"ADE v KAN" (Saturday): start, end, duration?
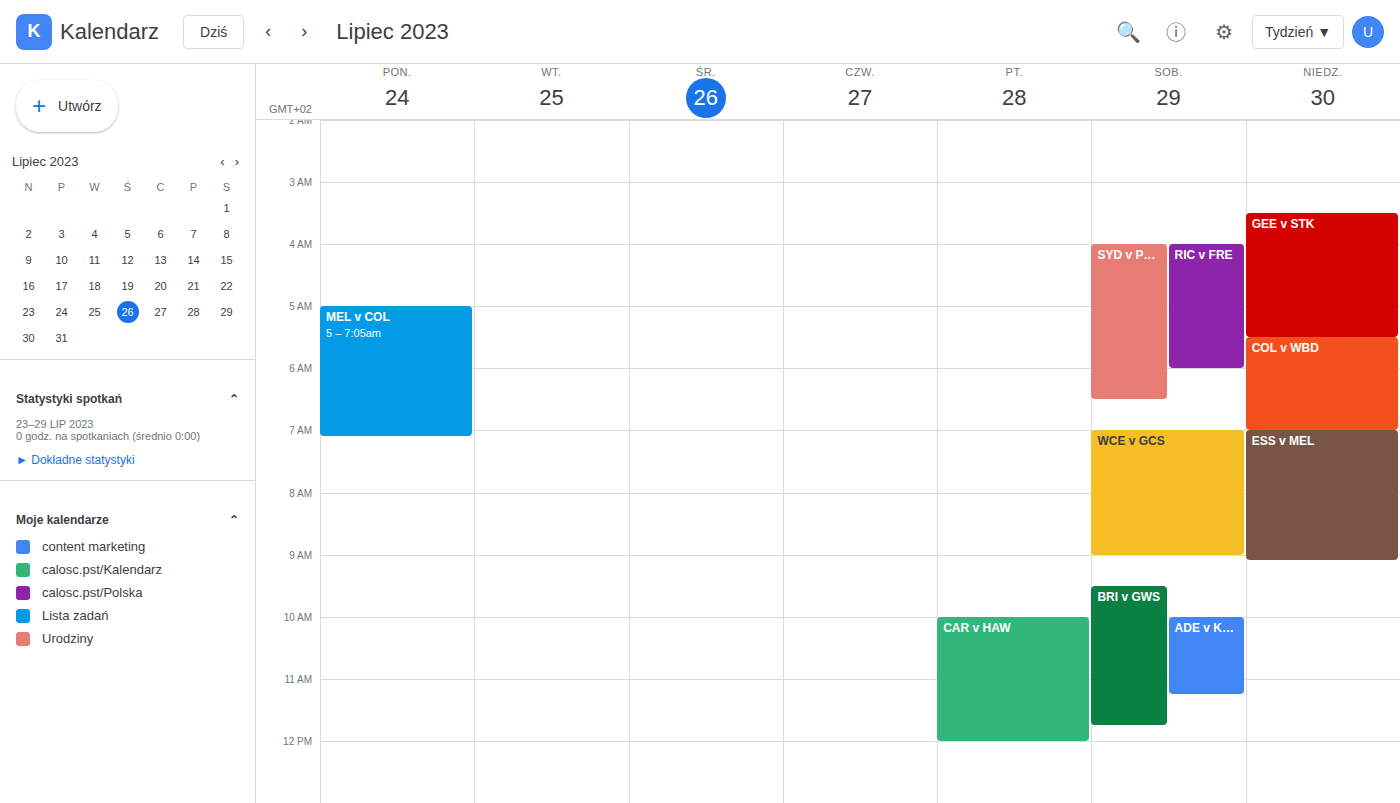
10:00 AM to 11:15 AM, 1 hour 15 minutes